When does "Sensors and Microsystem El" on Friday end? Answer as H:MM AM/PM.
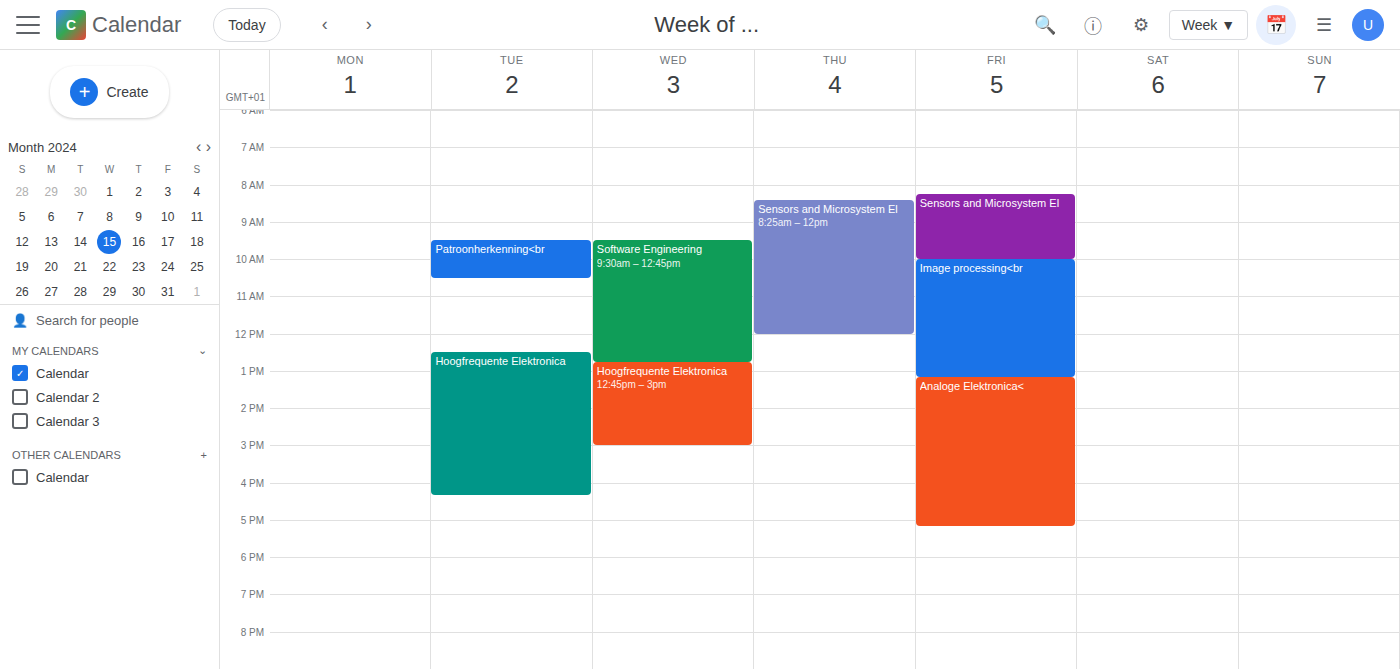
10:00 AM